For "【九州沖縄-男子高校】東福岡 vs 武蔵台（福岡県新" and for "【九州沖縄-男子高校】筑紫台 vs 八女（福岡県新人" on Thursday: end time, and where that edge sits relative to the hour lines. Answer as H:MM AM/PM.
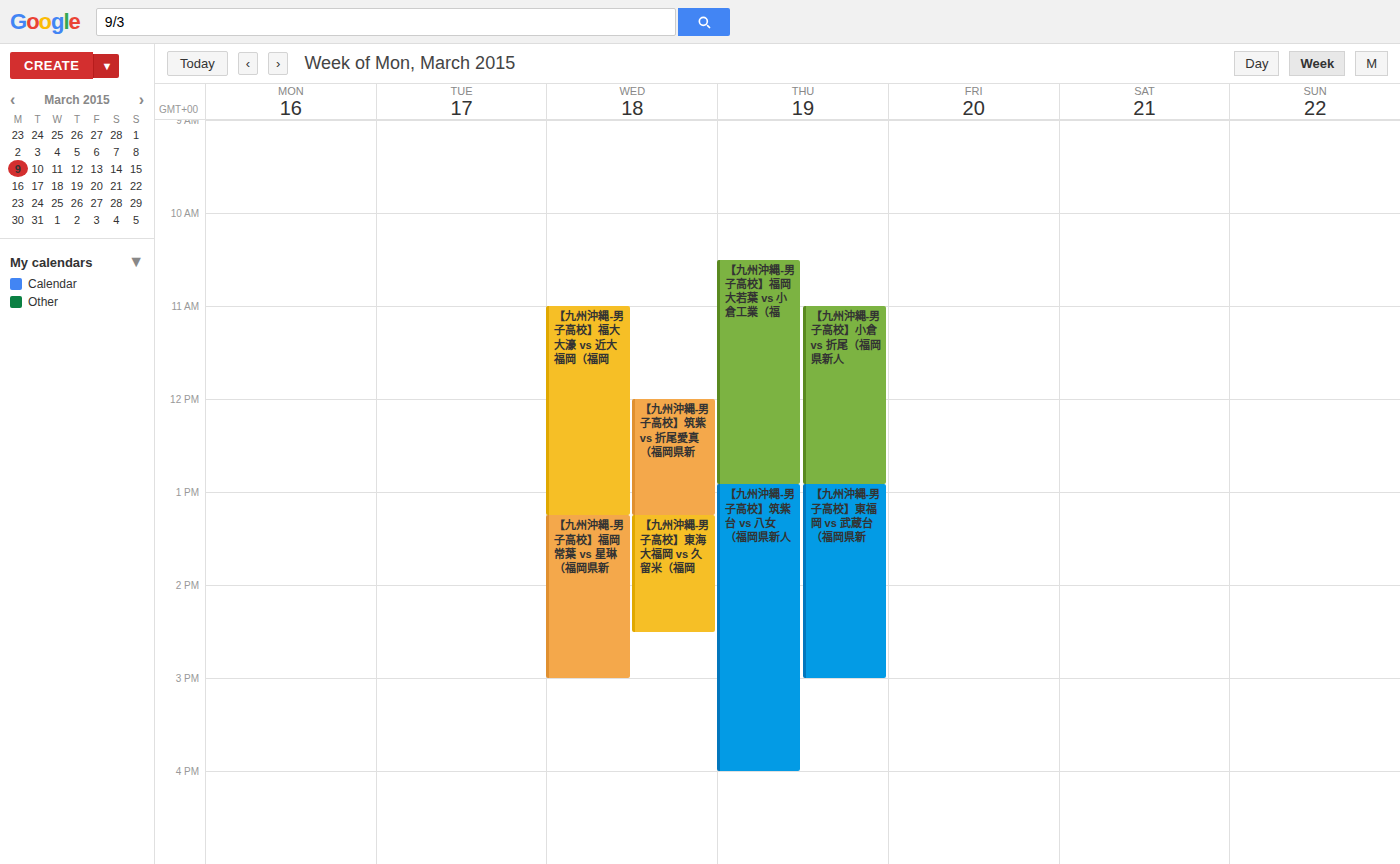
"【九州沖縄-男子高校】東福岡 vs 武蔵台（福岡県新": 3:00 PM, exactly on the 3 PM line. "【九州沖縄-男子高校】筑紫台 vs 八女（福岡県新人": 4:00 PM, exactly on the 4 PM line.